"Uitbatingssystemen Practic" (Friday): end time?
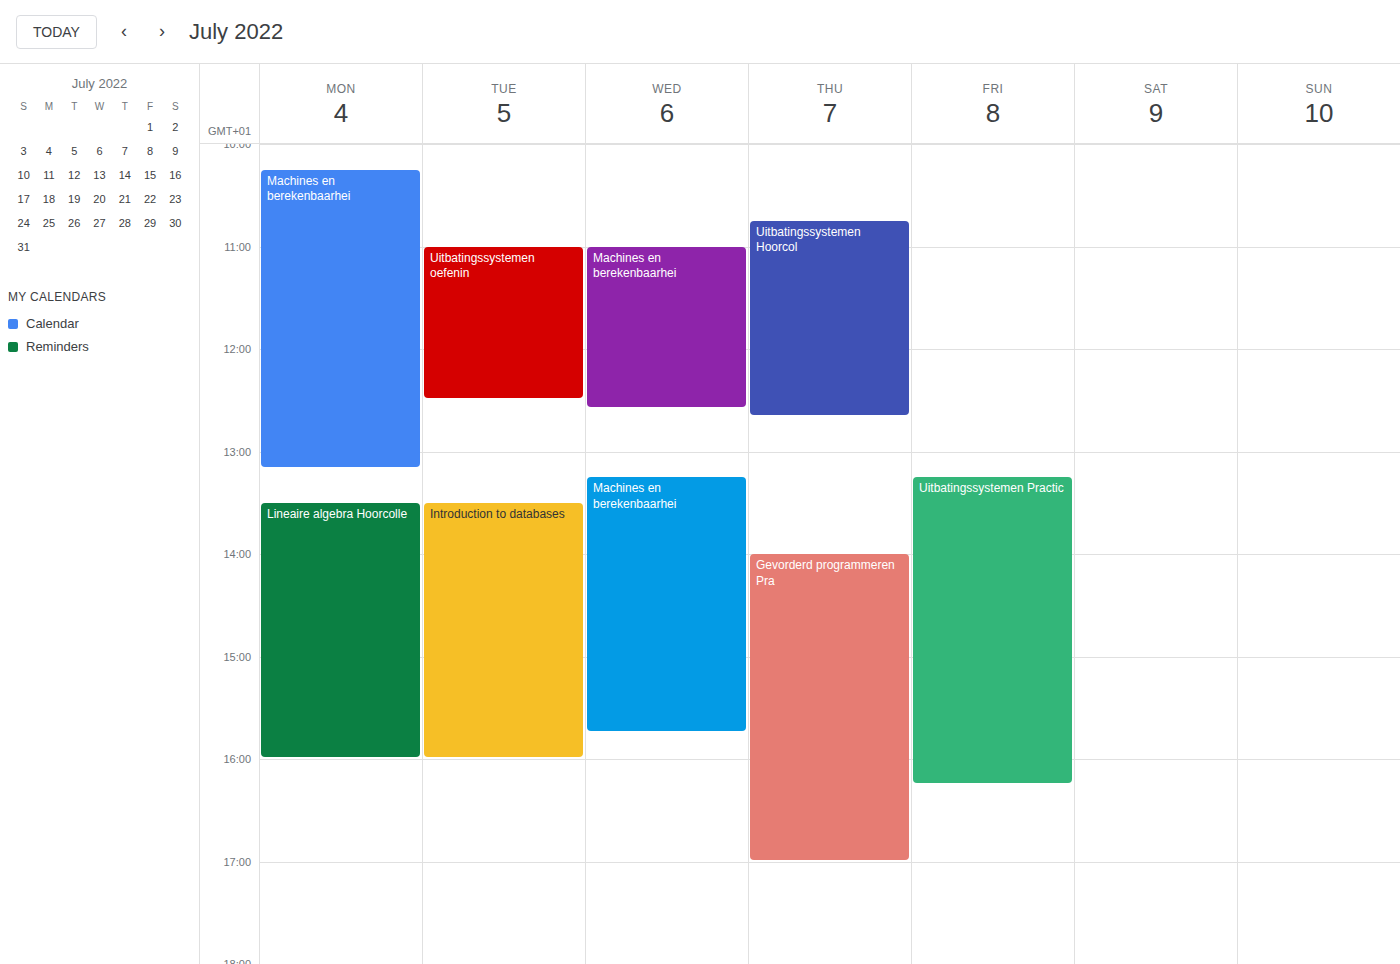
4:15 PM